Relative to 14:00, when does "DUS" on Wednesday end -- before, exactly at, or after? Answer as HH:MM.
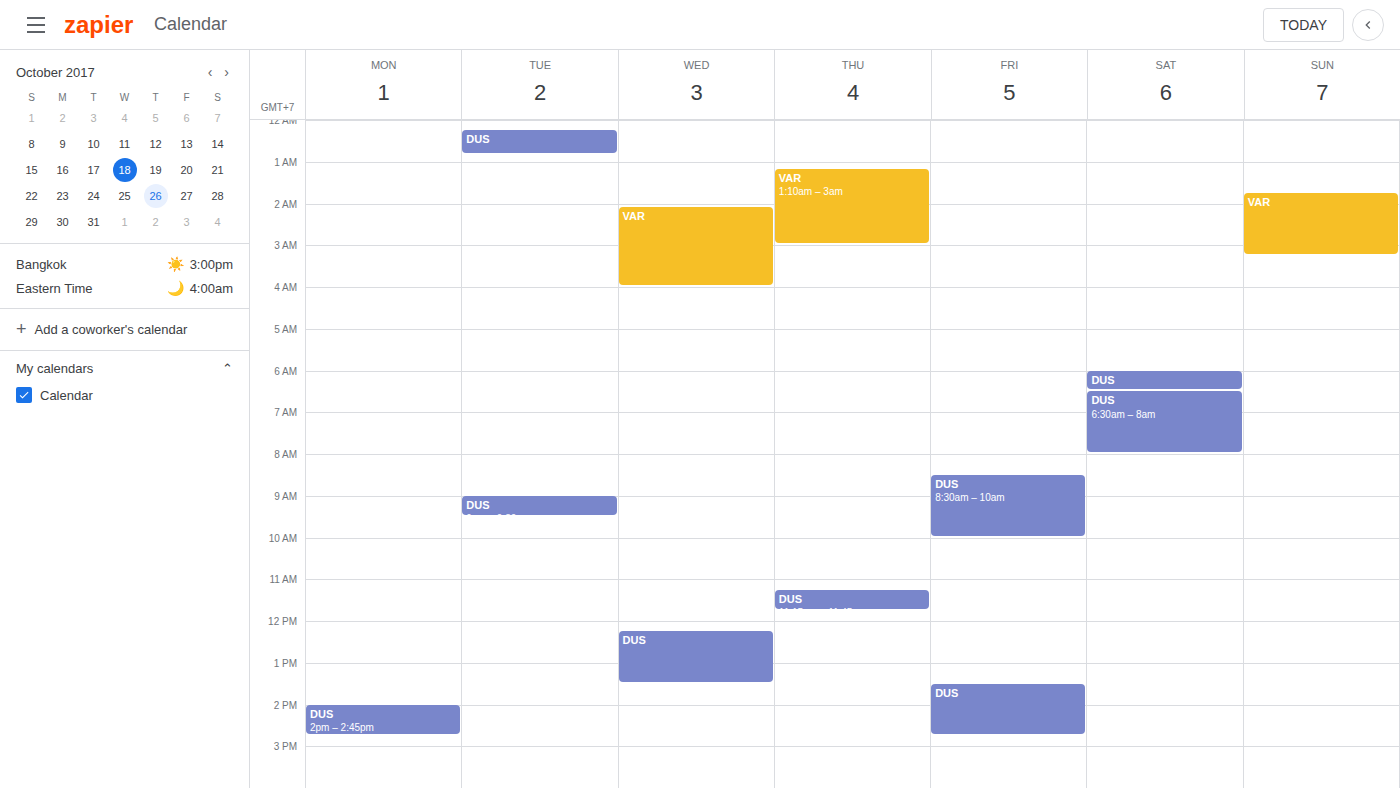
13:30 -- before 14:00, 30 minutes above the 14:00 line.